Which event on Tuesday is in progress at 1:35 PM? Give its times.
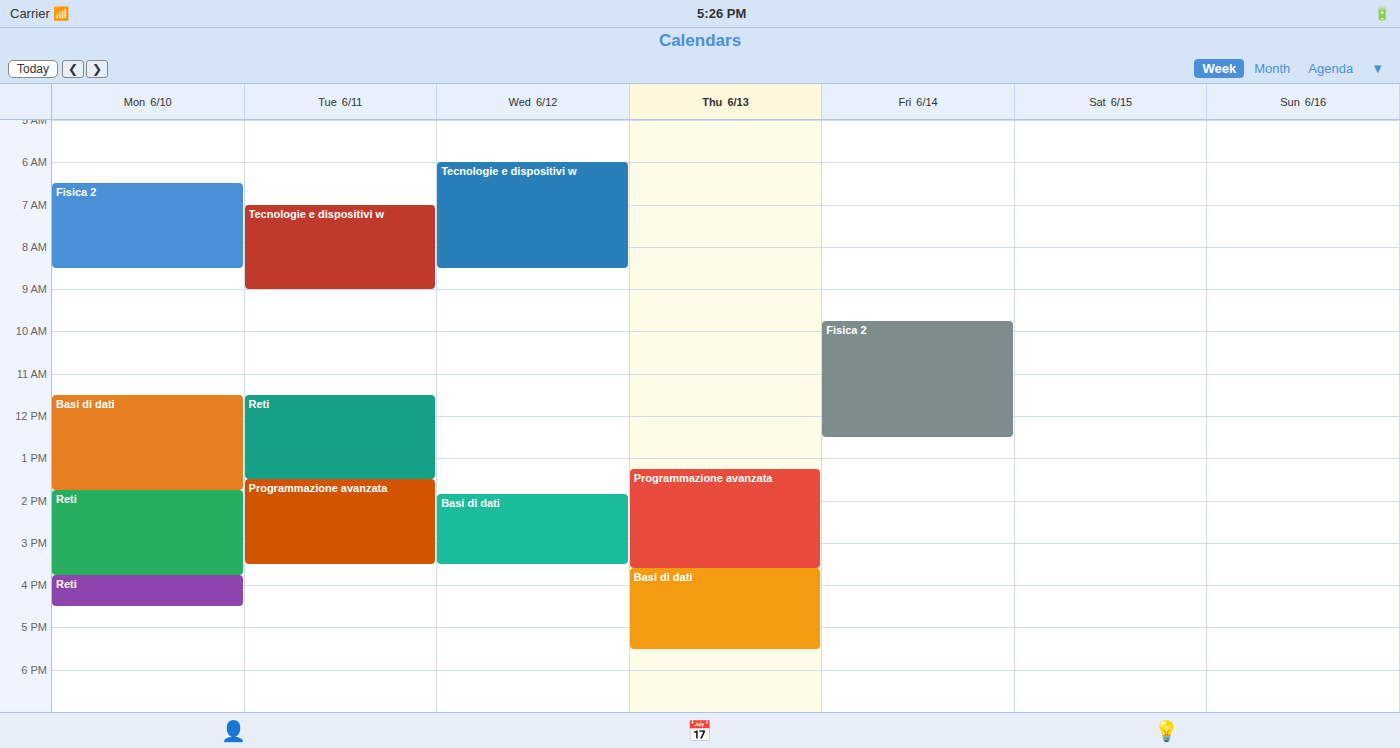
"Programmazione avanzata", 1:30 PM to 3:30 PM